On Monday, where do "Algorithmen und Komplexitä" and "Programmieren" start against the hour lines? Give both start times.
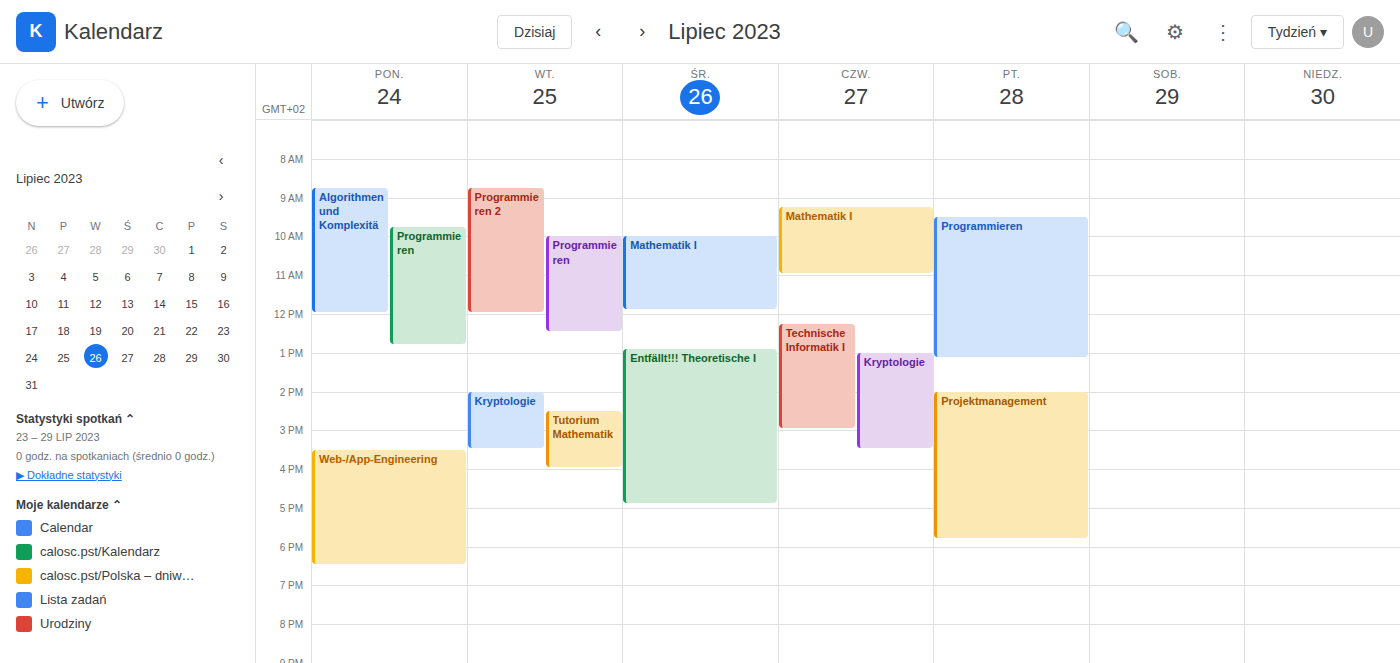
"Algorithmen und Komplexitä": 8:45 AM, neither: three quarters of the way from the 8 AM line to the 9 AM line. "Programmieren": 9:45 AM, neither: three quarters of the way from the 9 AM line to the 10 AM line.